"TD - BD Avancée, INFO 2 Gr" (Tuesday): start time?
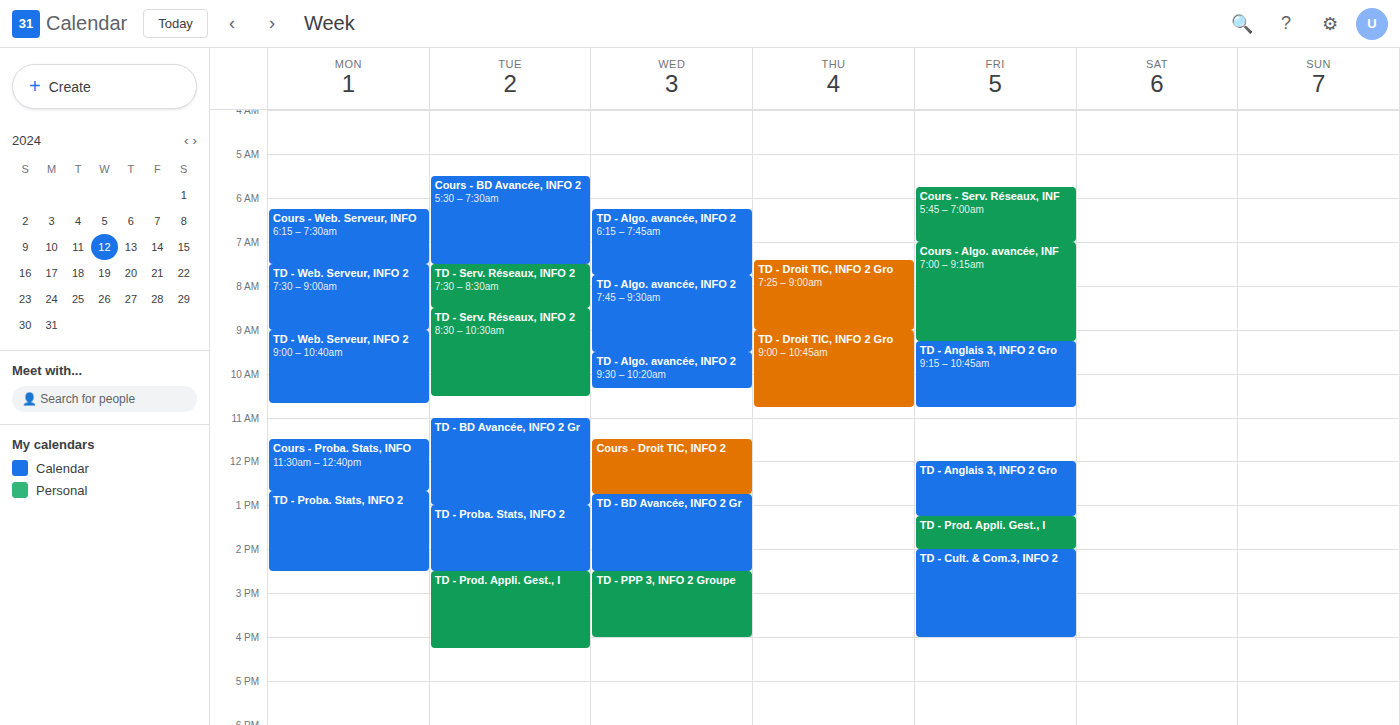
11:00 AM